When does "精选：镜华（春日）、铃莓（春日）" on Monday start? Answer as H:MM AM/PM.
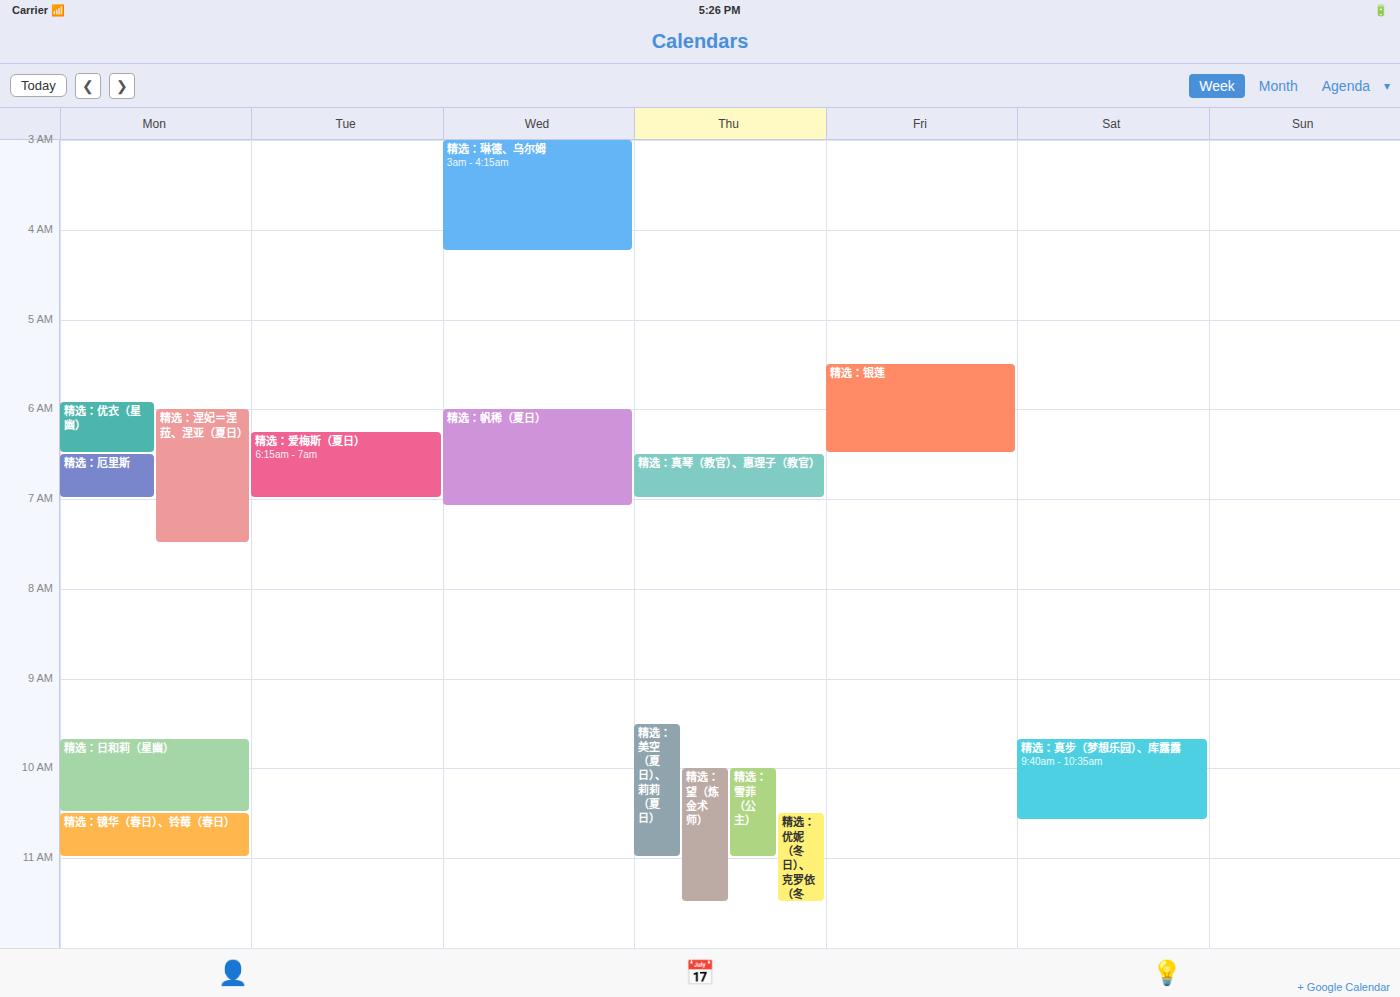
10:30 AM